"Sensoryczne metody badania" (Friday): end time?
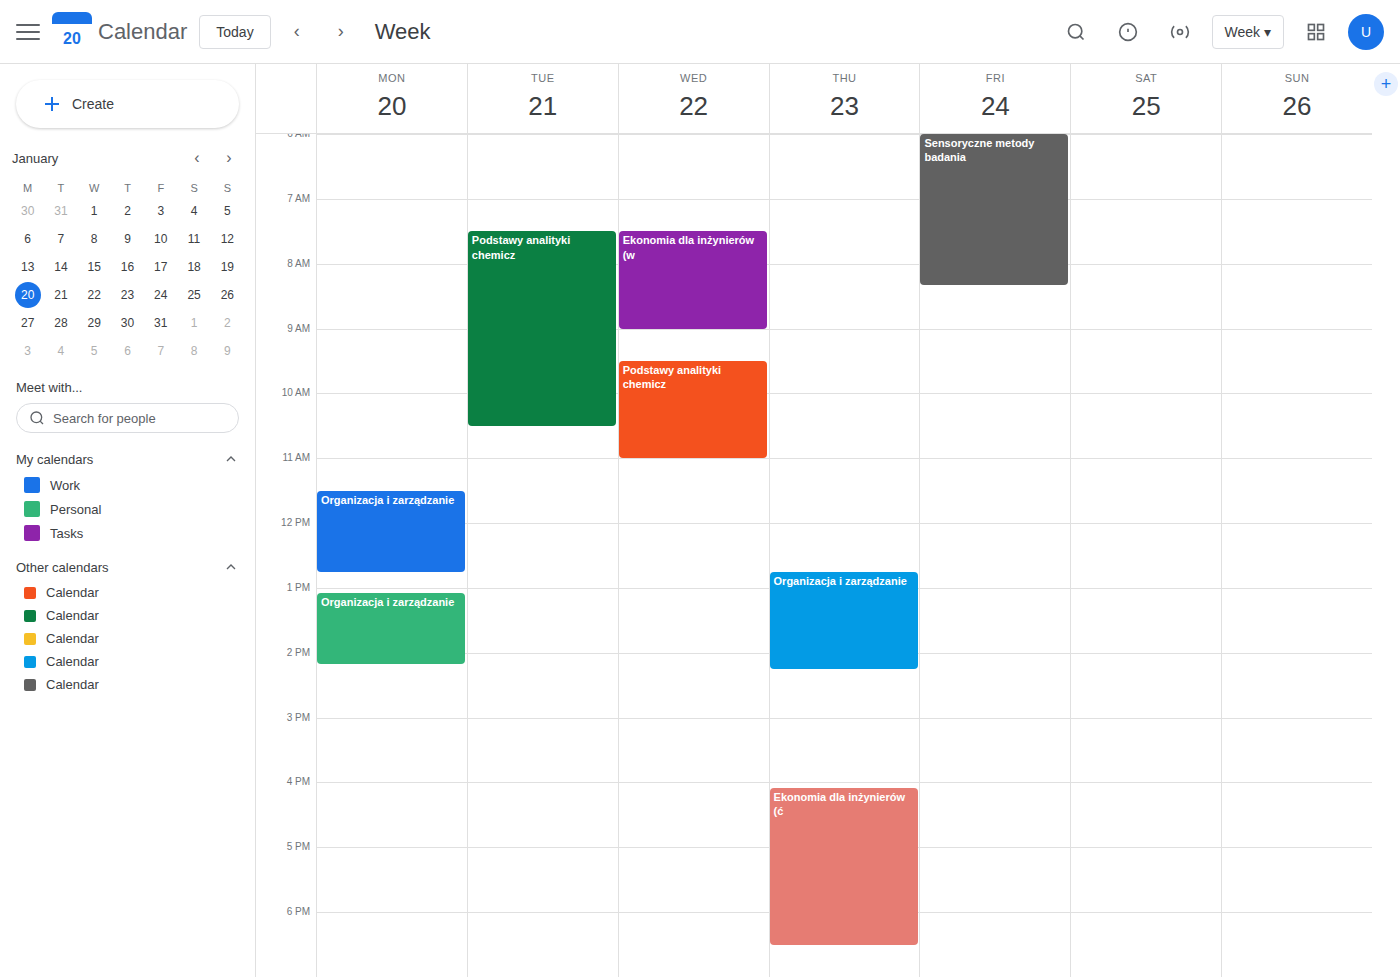
8:20 AM